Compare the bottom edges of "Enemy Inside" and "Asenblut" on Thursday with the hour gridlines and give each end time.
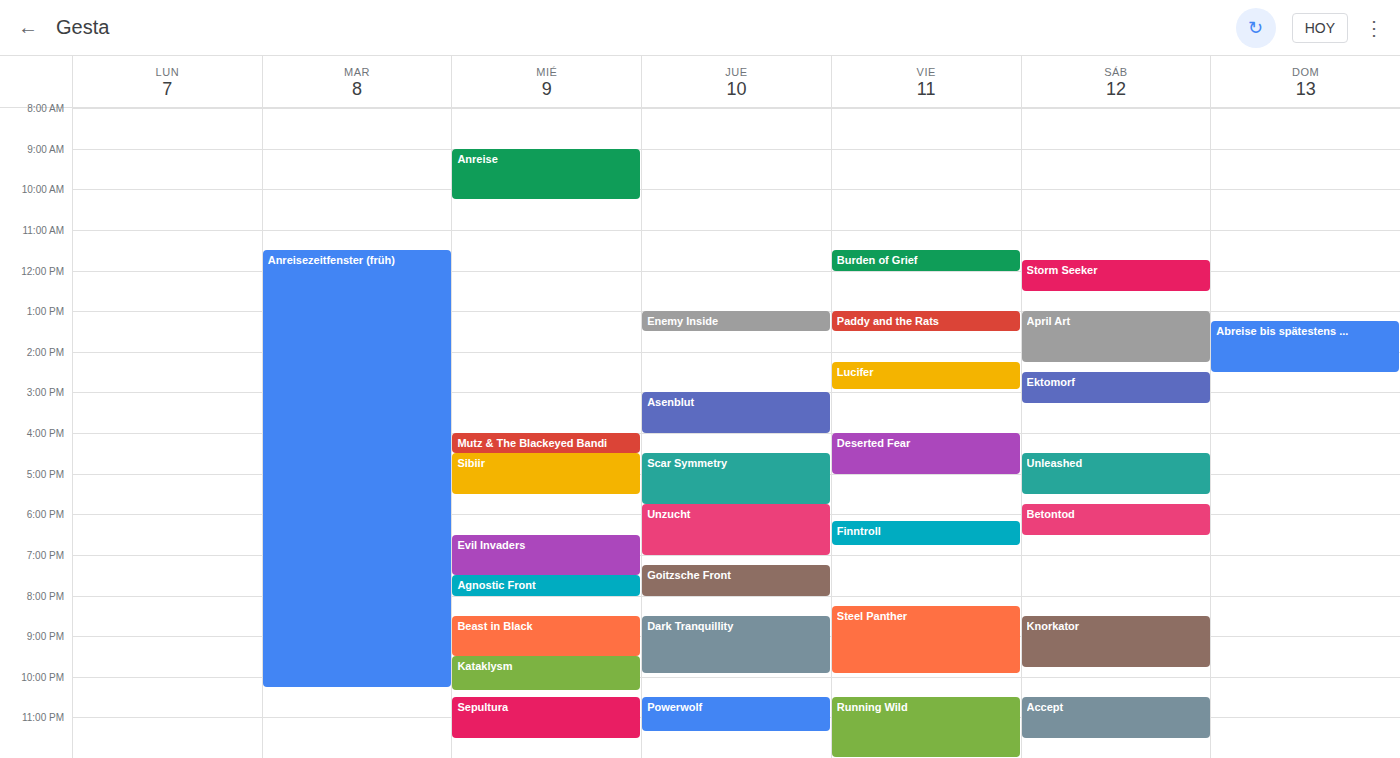
"Enemy Inside": 1:30 PM, halfway between the 1 PM and 2 PM lines. "Asenblut": 4:00 PM, exactly on the 4 PM line.